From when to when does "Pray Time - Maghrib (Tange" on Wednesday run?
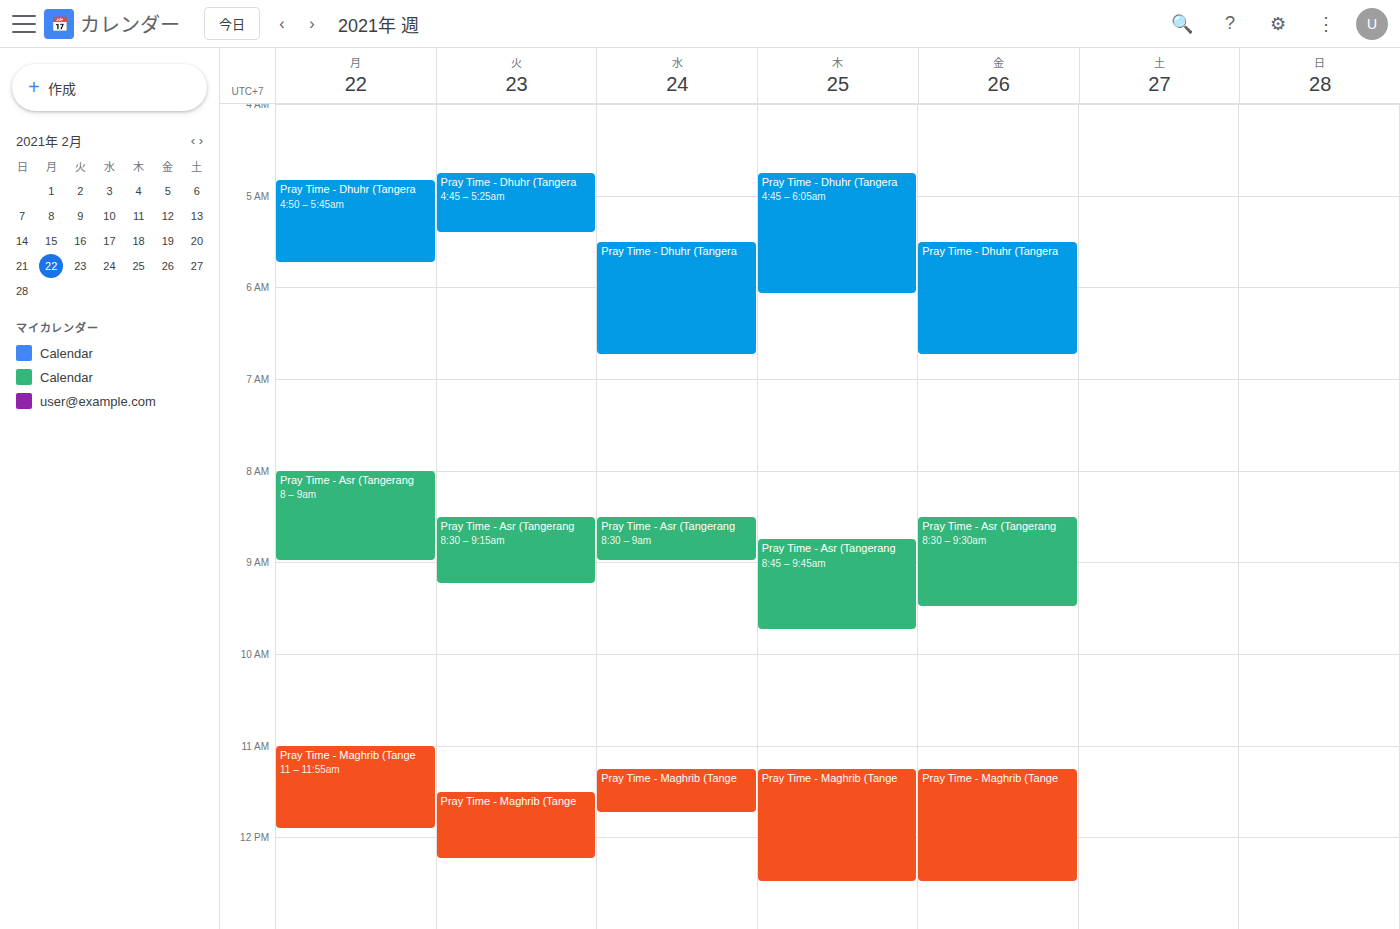
11:15 AM to 11:45 AM